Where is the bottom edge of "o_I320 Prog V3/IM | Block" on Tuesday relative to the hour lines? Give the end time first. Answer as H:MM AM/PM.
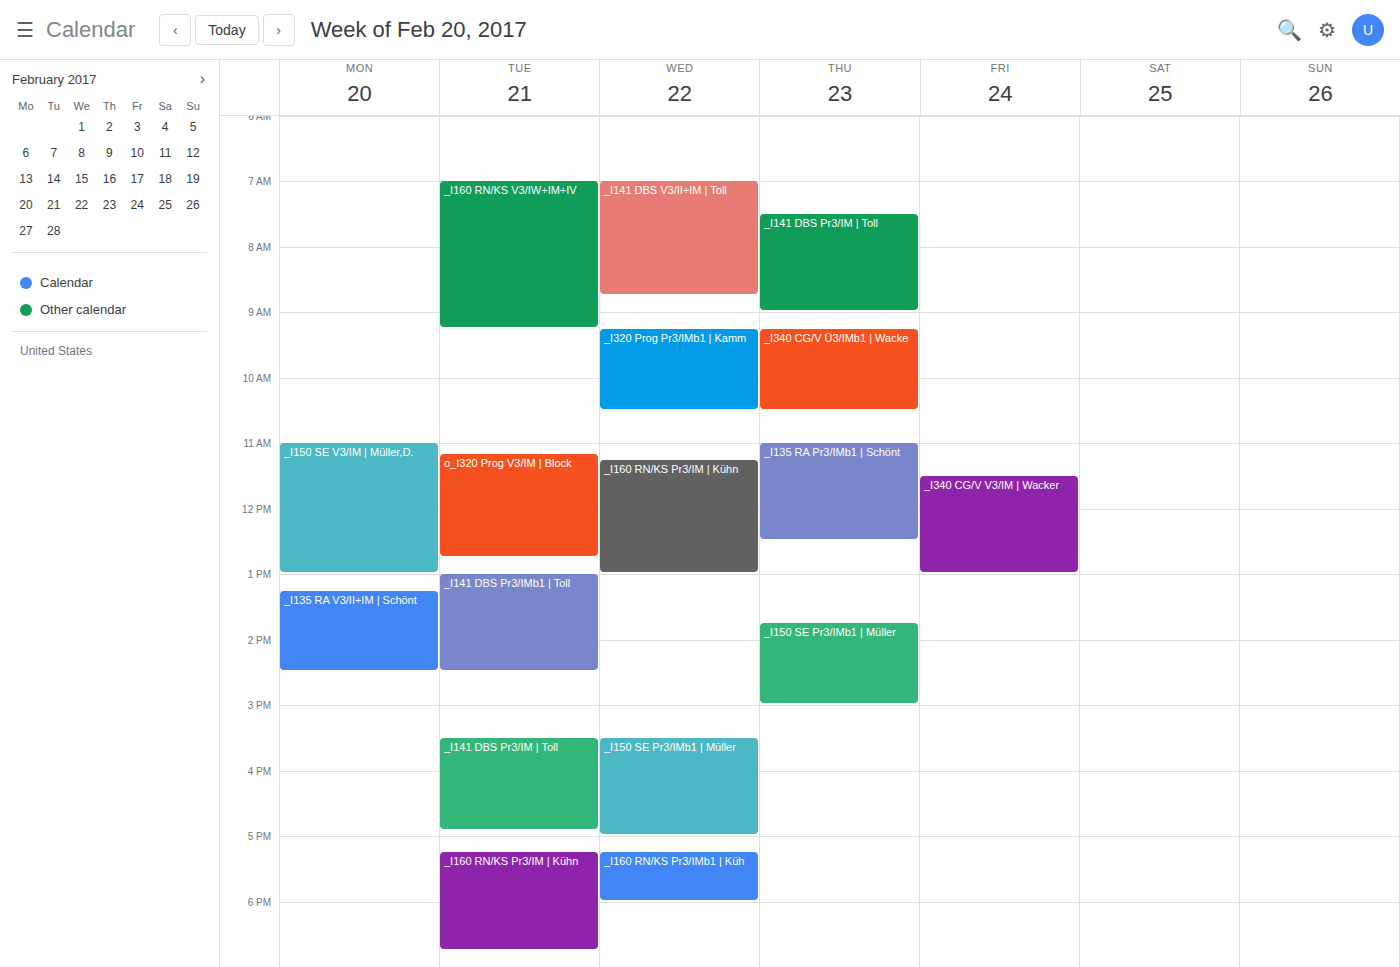
12:45 PM -- neither: three quarters of the way from the 12 PM line to the 1 PM line.